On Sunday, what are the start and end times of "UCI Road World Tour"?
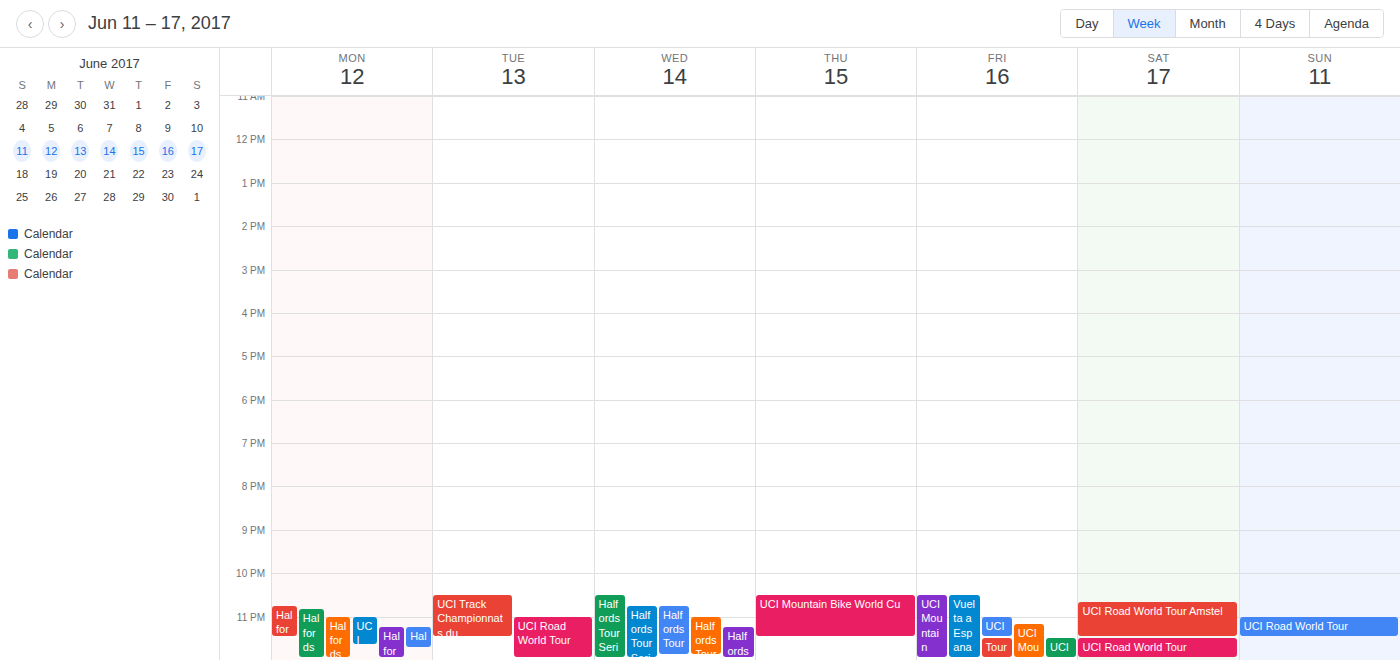
11:00 PM to 11:30 PM